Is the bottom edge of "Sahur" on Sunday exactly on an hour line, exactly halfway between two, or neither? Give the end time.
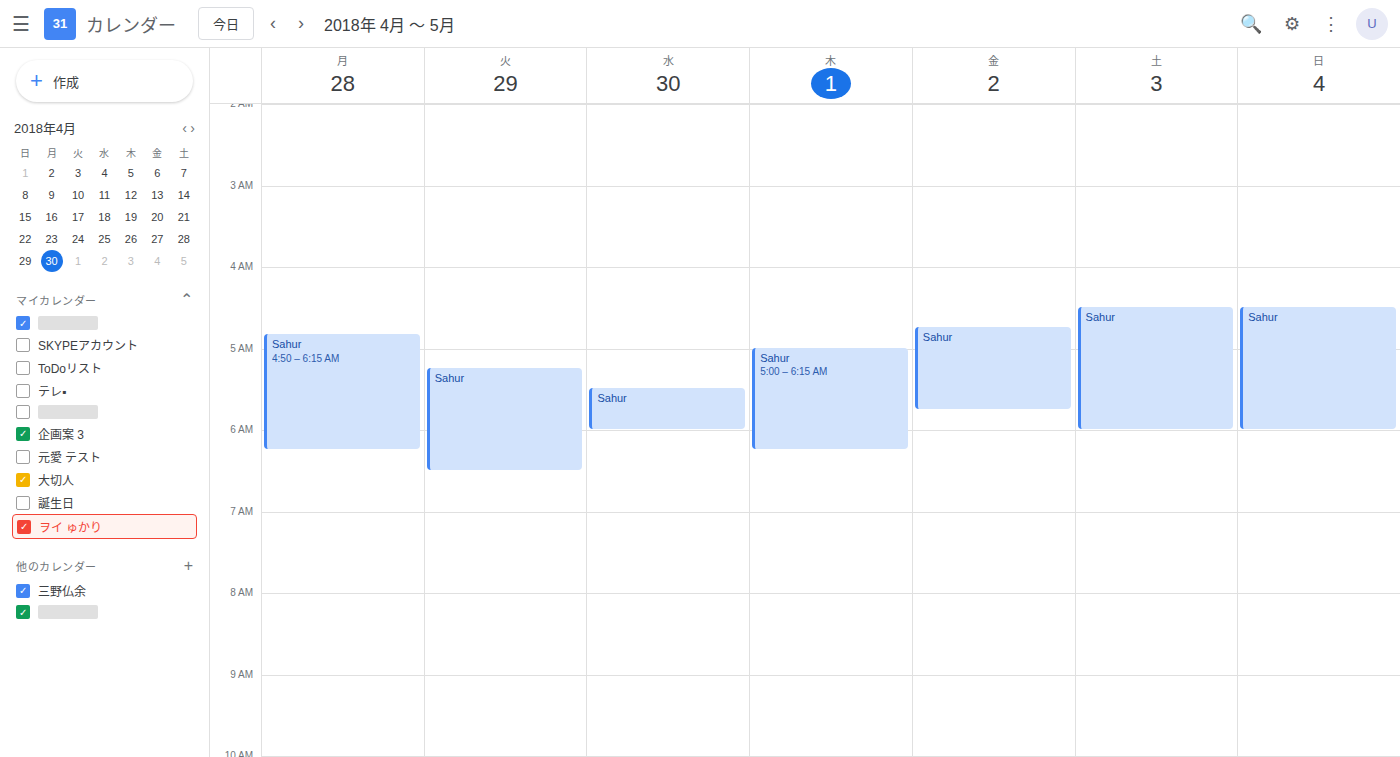
6:00 AM -- exactly on the 6 AM line.